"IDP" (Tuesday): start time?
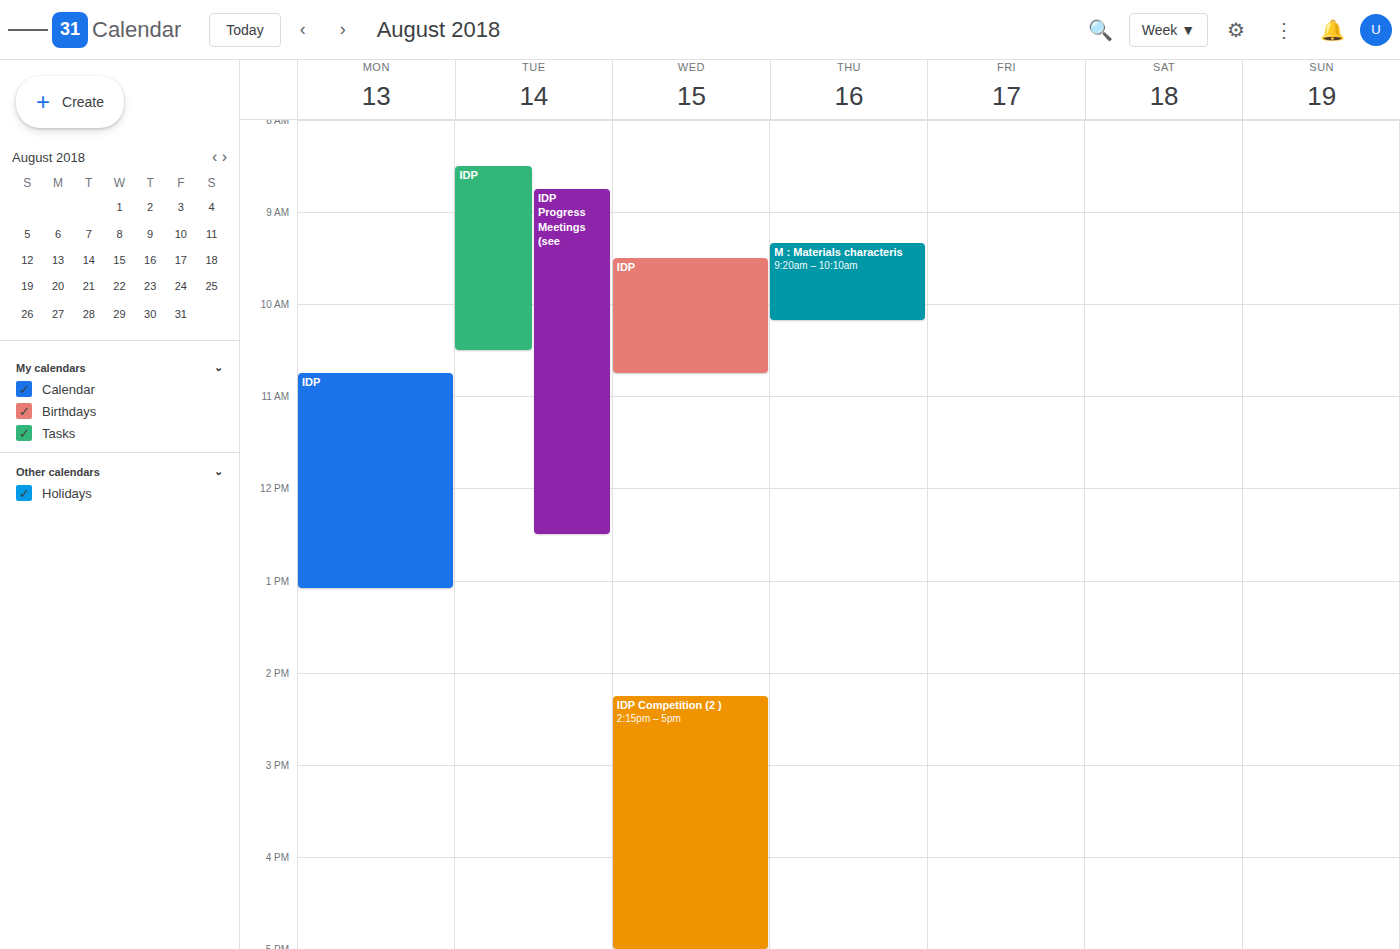
8:30 AM